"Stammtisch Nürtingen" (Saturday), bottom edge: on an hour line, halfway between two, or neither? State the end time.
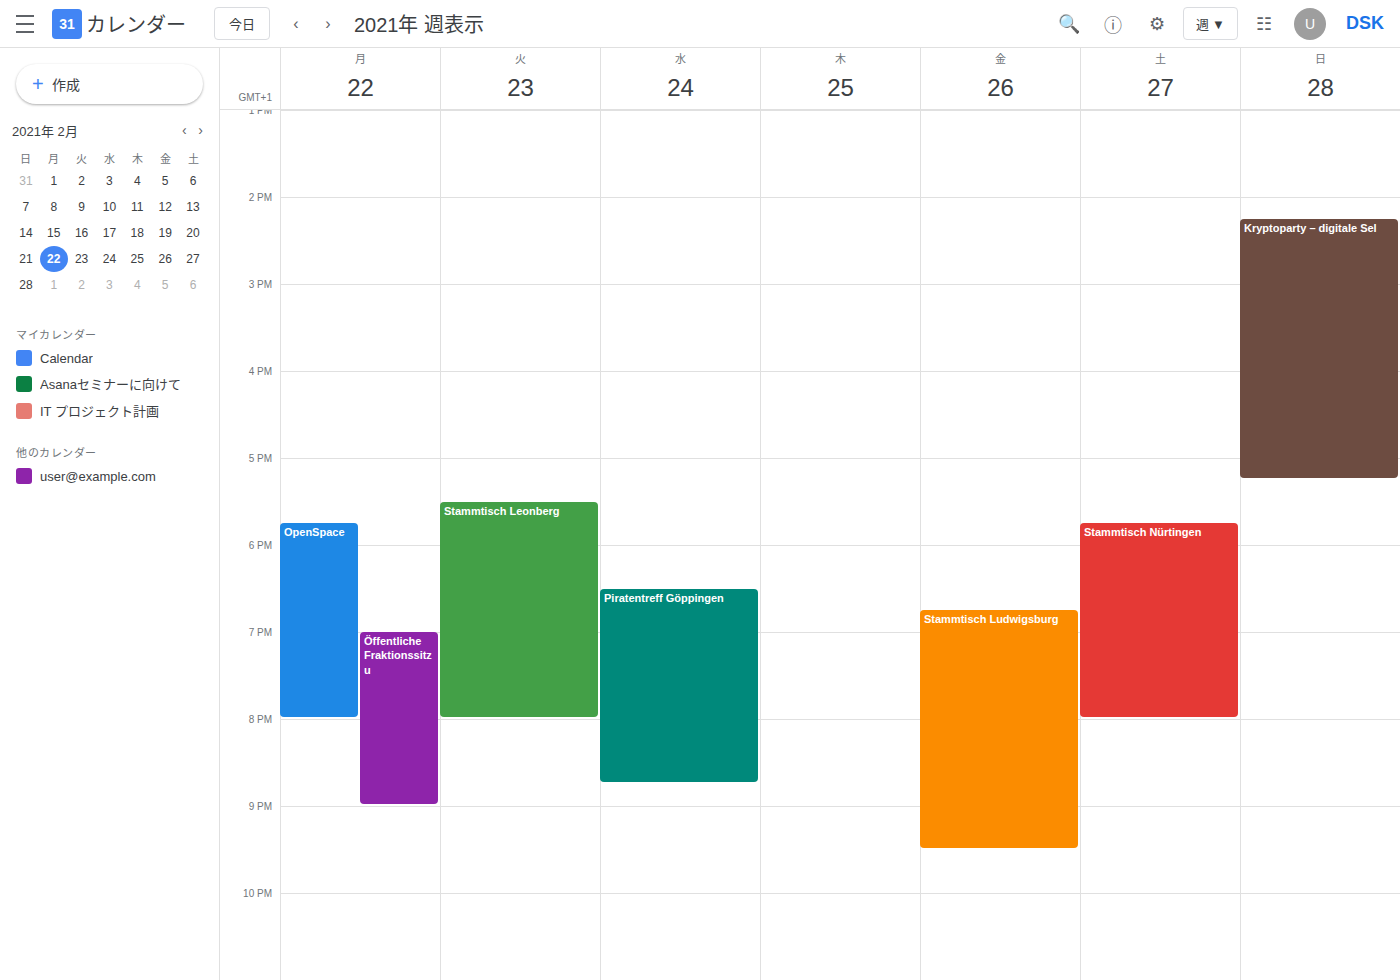
8:00 PM -- exactly on the 8 PM line.